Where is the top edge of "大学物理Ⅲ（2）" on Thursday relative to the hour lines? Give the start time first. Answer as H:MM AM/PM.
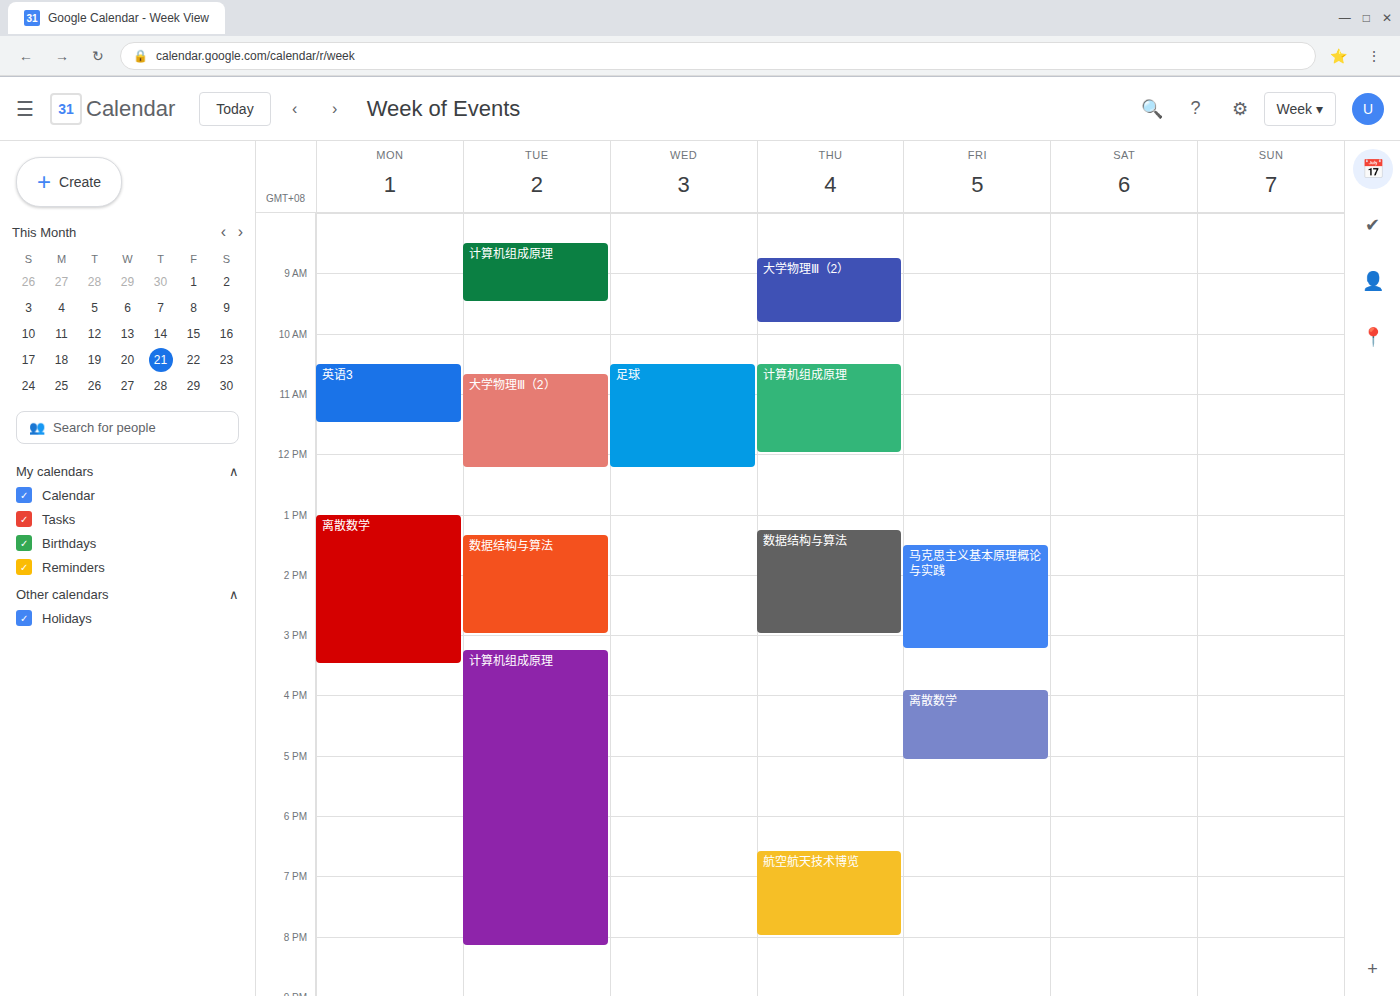
8:45 AM -- neither: three quarters of the way from the 8 AM line to the 9 AM line.